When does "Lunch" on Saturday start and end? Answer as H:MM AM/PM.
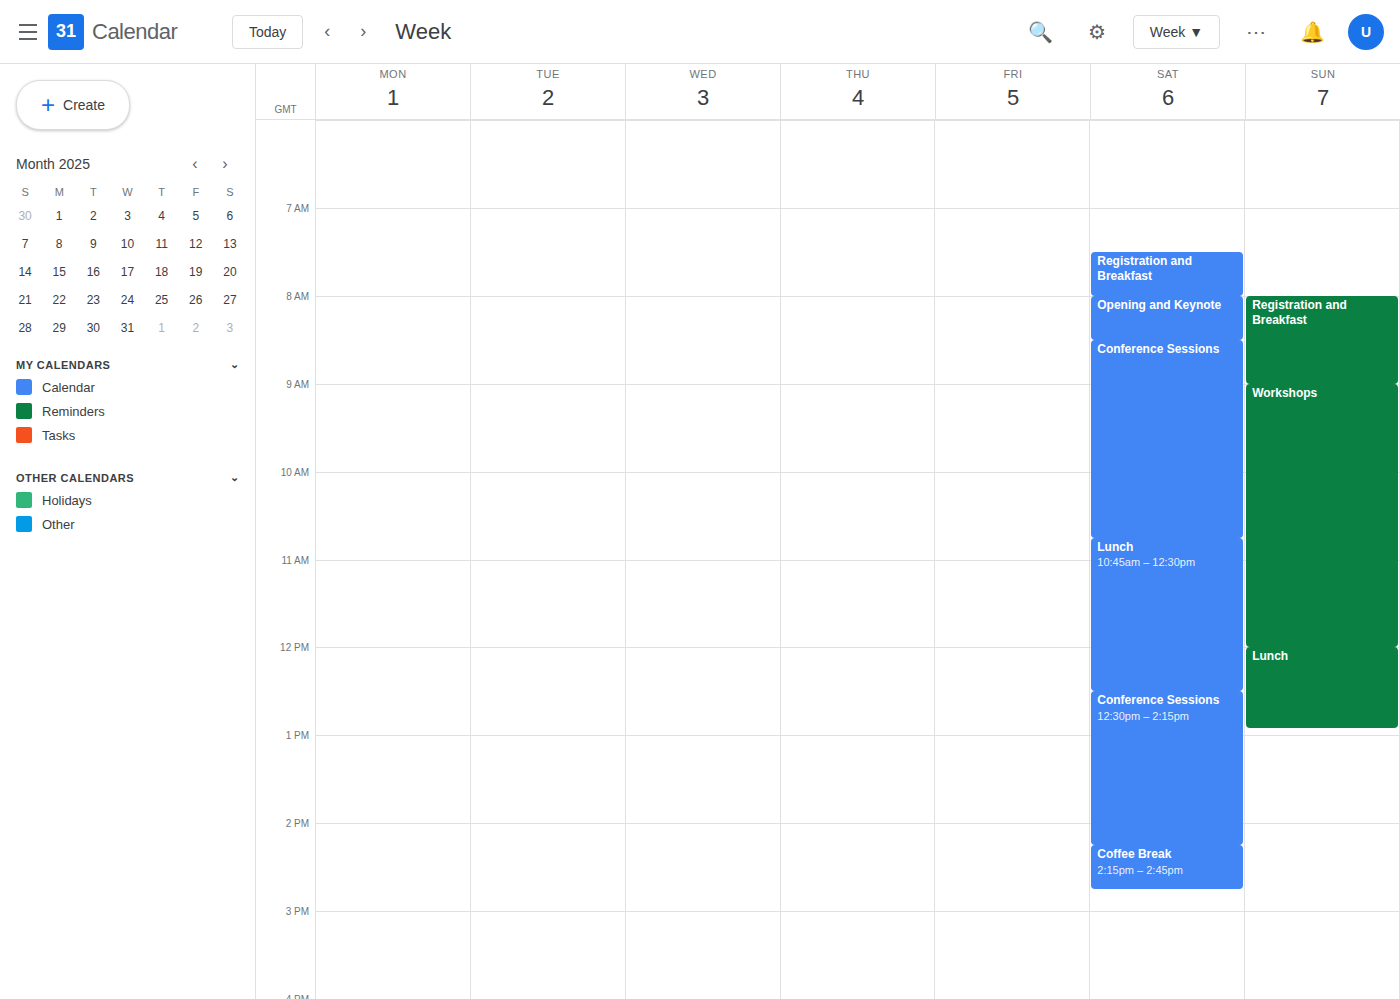
10:45 AM to 12:30 PM